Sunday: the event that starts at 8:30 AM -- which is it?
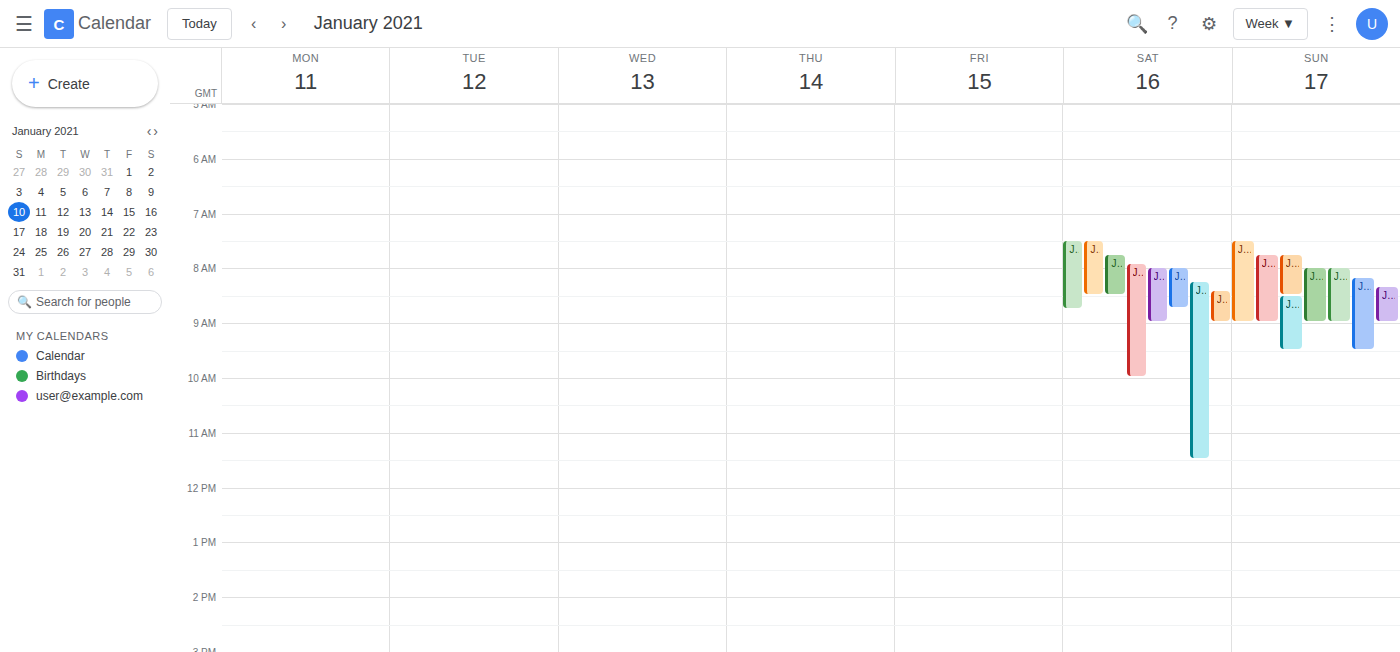
"JAPAN STAGE5: 京都"